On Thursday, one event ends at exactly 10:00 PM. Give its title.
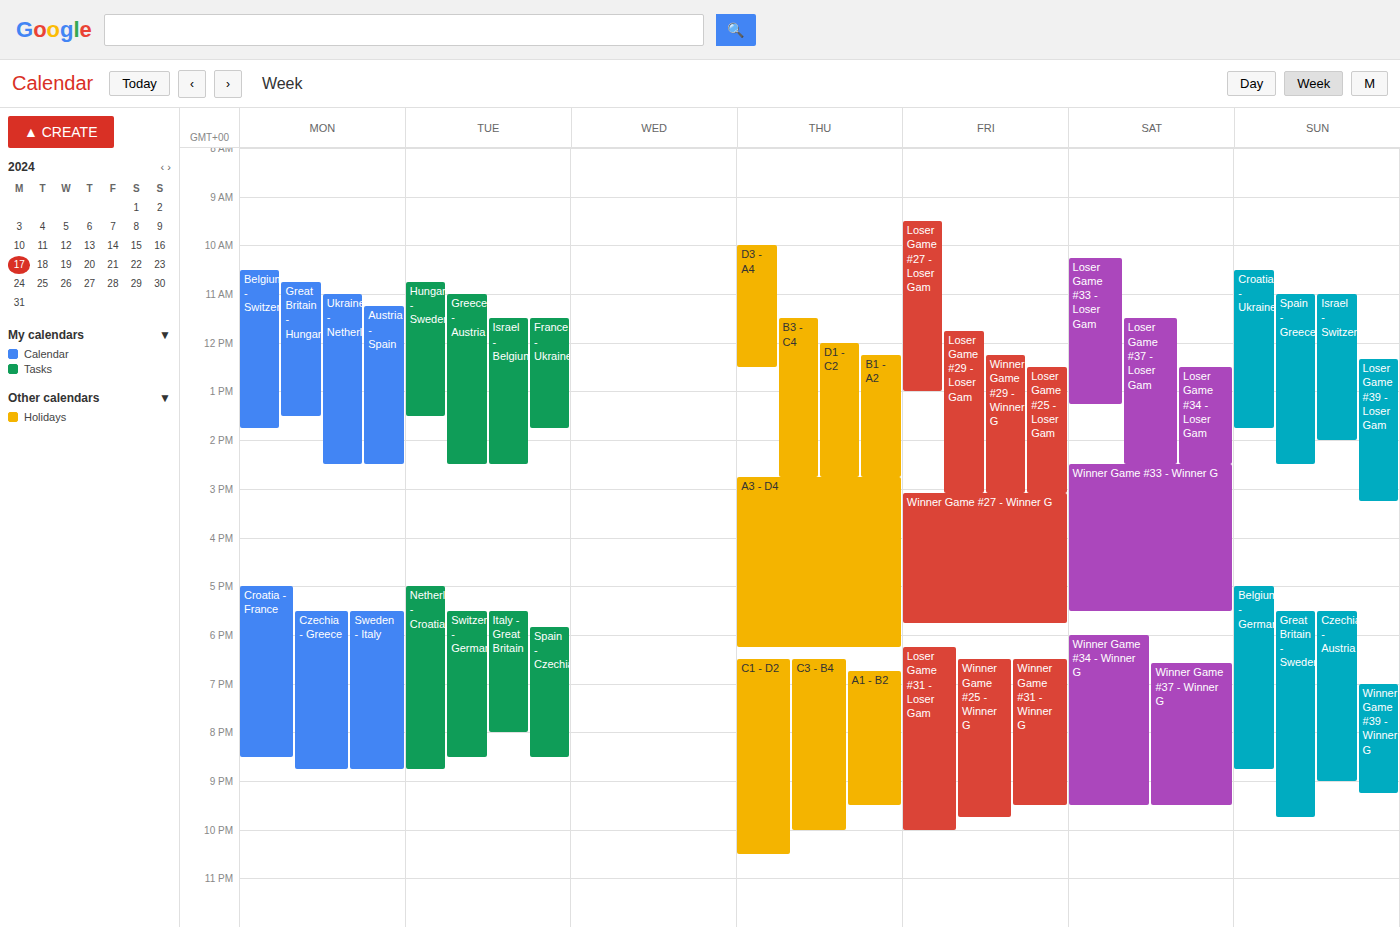
"C3 - B4"